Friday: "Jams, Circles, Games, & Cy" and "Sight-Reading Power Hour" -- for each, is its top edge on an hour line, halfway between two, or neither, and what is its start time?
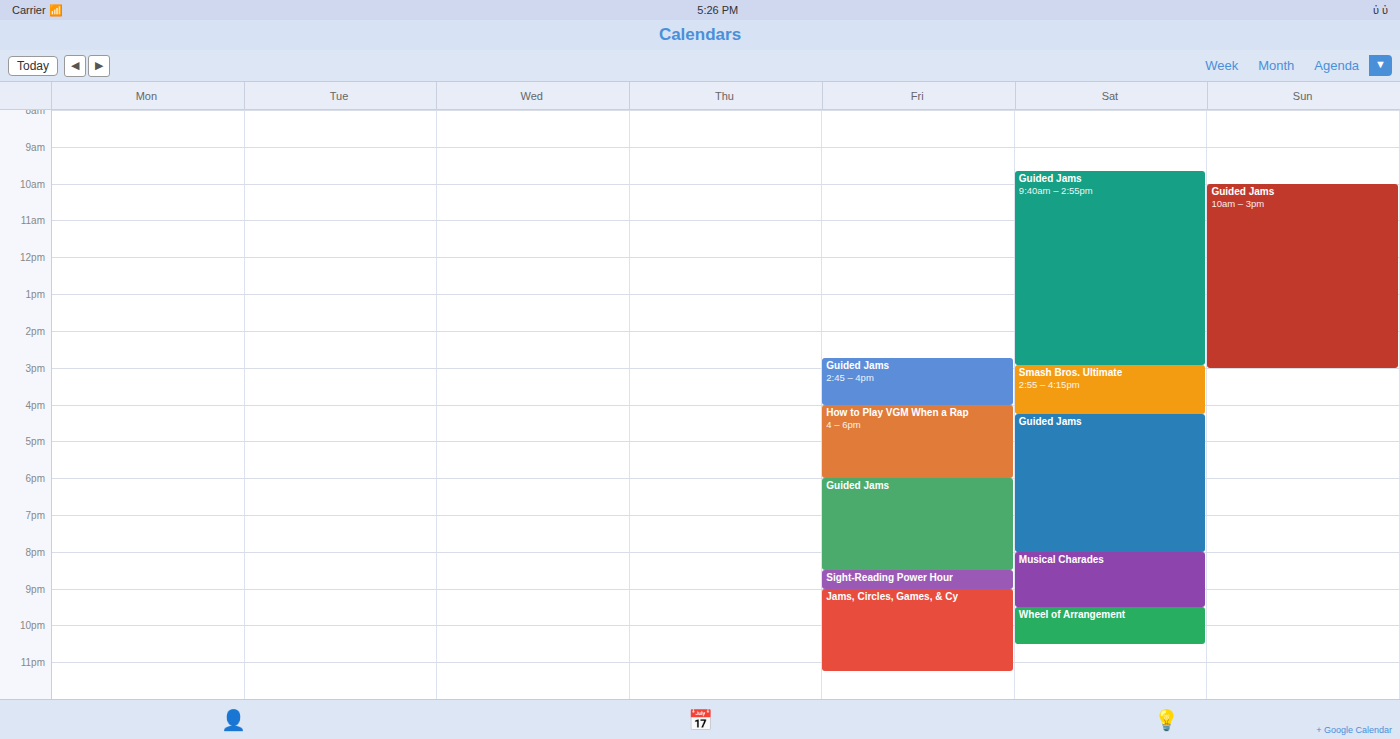
"Jams, Circles, Games, & Cy": 9:00 PM, exactly on the 9 PM line. "Sight-Reading Power Hour": 8:30 PM, halfway between the 8 PM and 9 PM lines.